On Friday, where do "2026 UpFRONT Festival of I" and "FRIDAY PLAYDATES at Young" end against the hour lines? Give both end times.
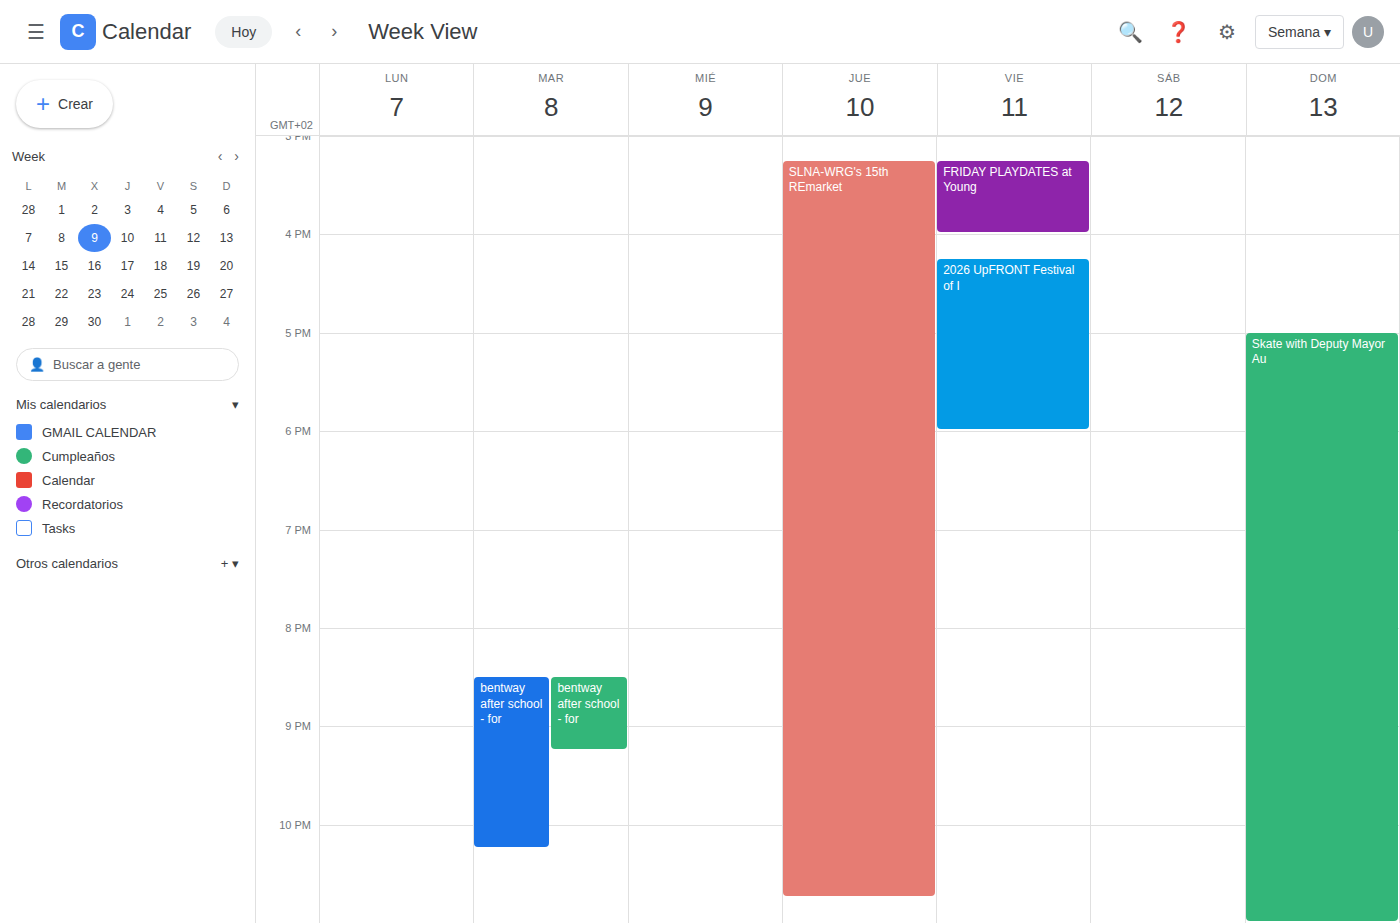
"2026 UpFRONT Festival of I": 18:00, exactly on the 18:00 line. "FRIDAY PLAYDATES at Young": 16:00, exactly on the 16:00 line.